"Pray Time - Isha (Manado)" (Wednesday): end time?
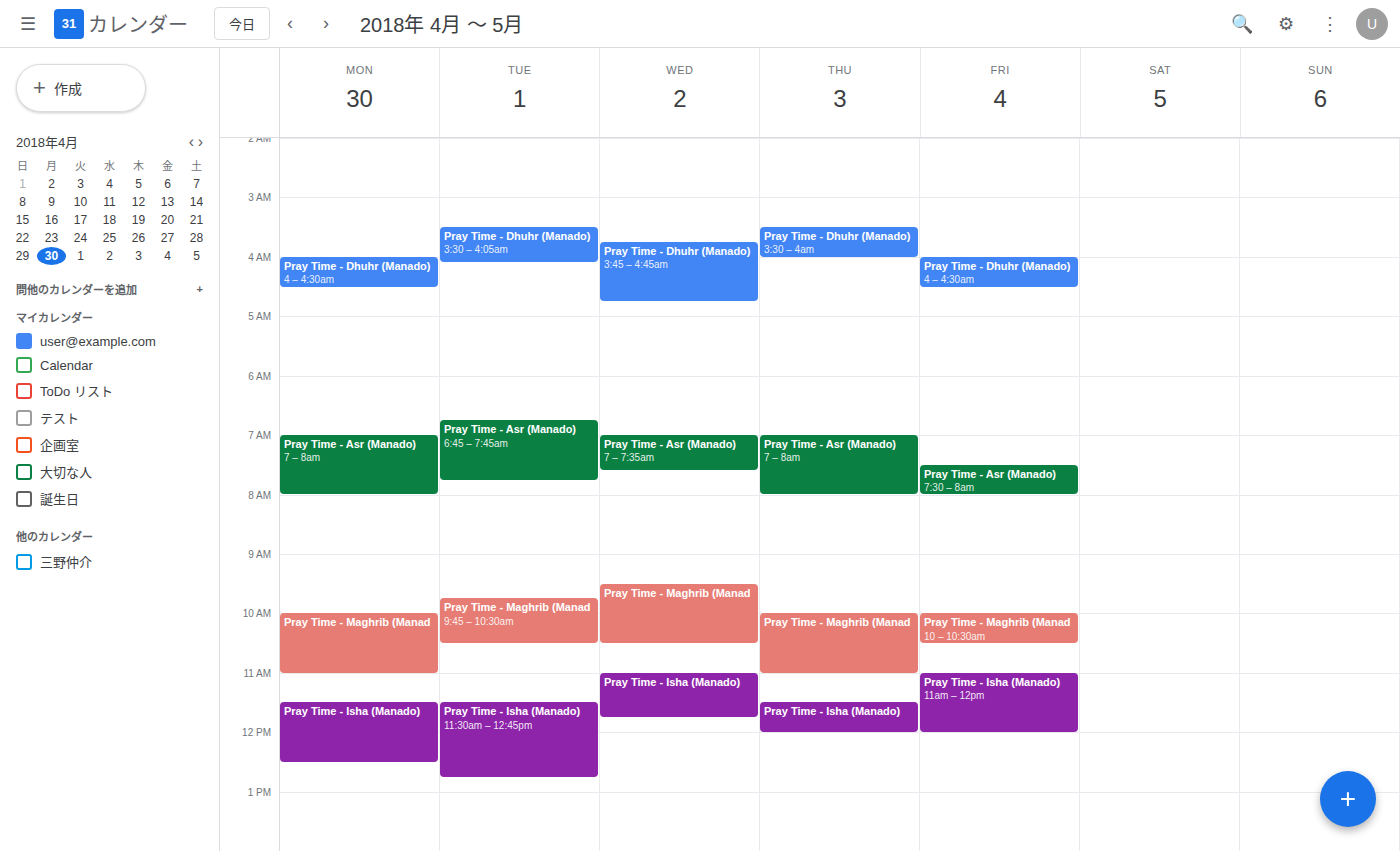
11:45 AM